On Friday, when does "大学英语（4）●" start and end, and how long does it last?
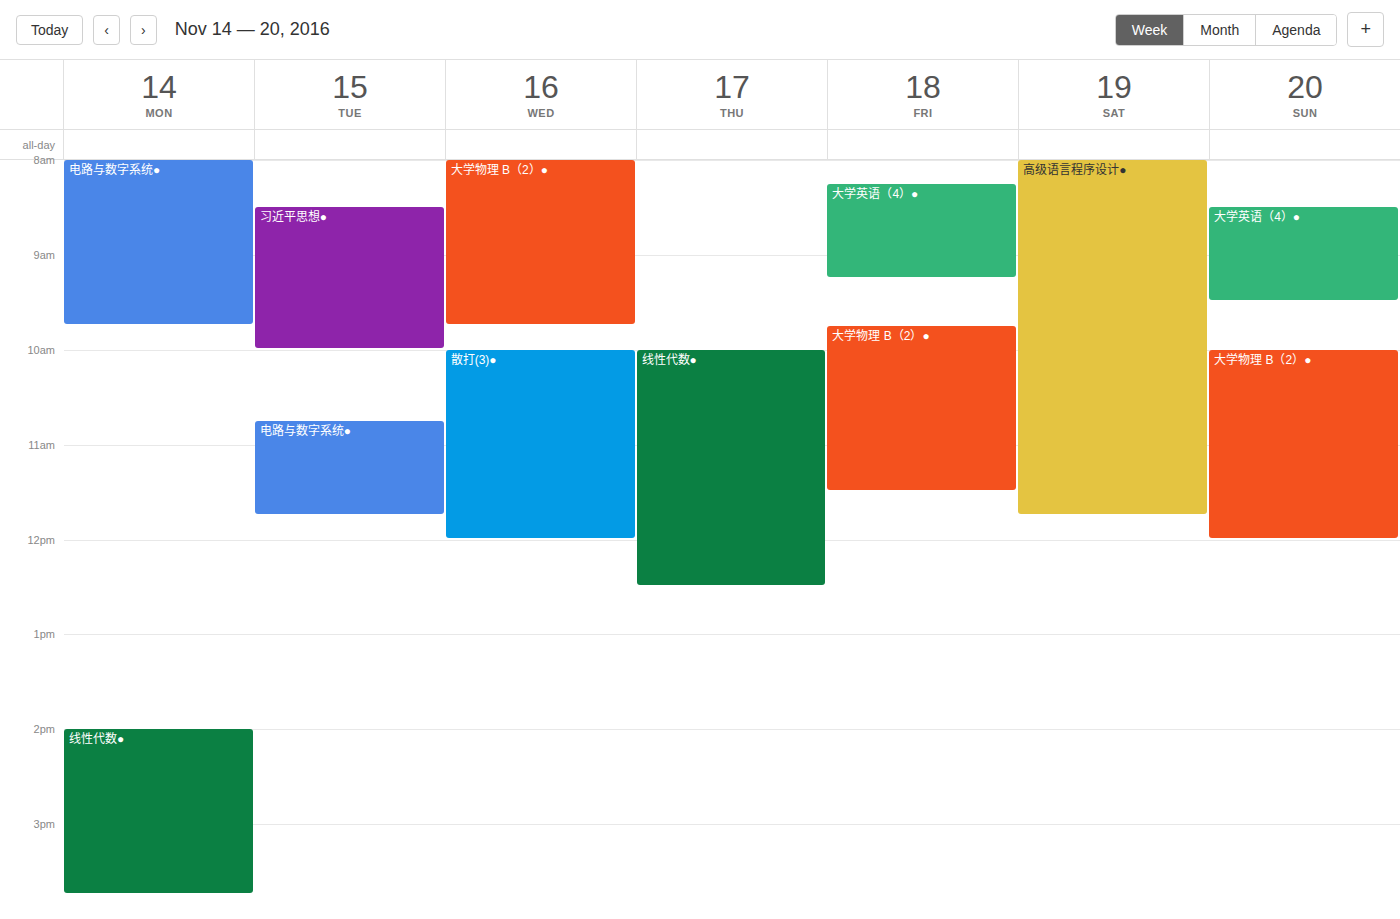
8:15 AM to 9:15 AM, 1 hour